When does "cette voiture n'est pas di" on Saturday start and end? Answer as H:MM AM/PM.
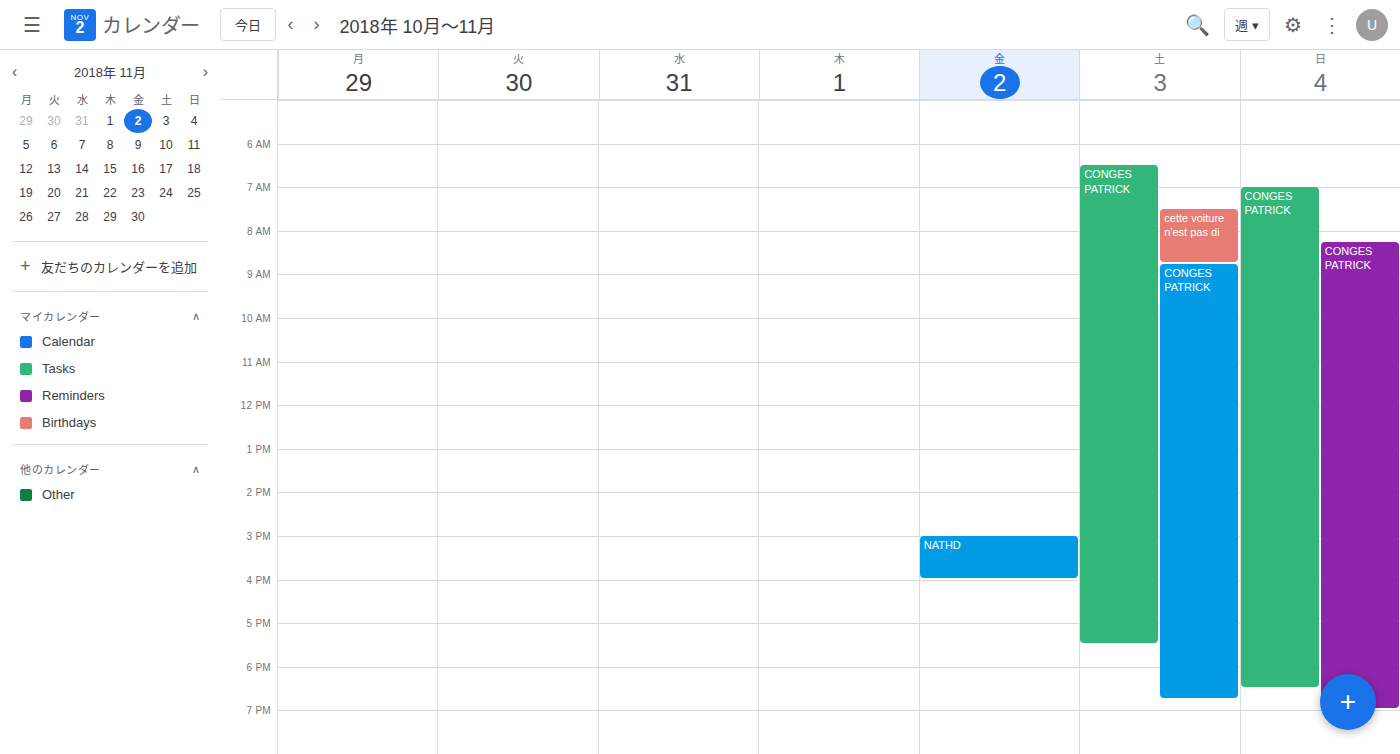
7:30 AM to 8:45 AM